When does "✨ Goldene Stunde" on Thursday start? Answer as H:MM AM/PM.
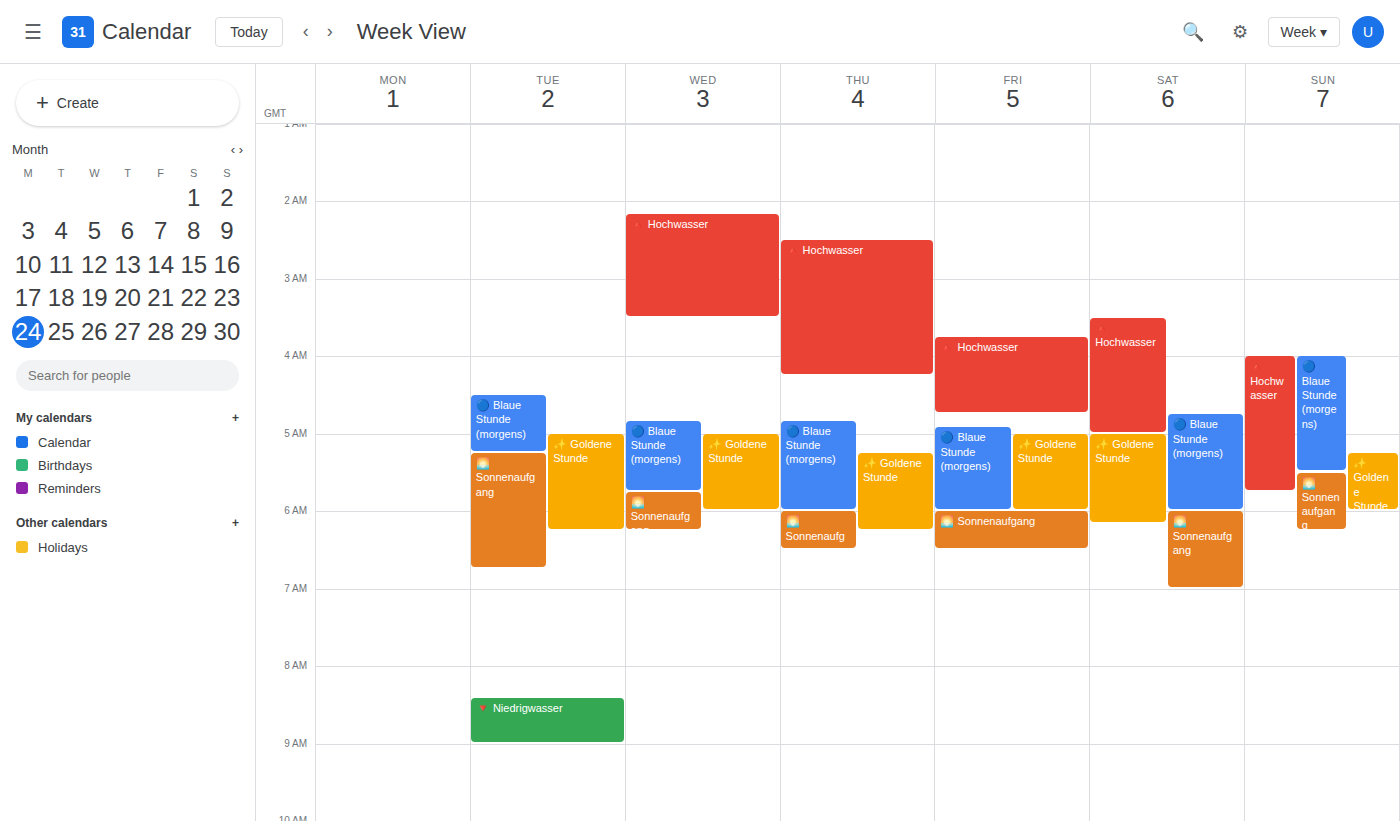
5:15 AM